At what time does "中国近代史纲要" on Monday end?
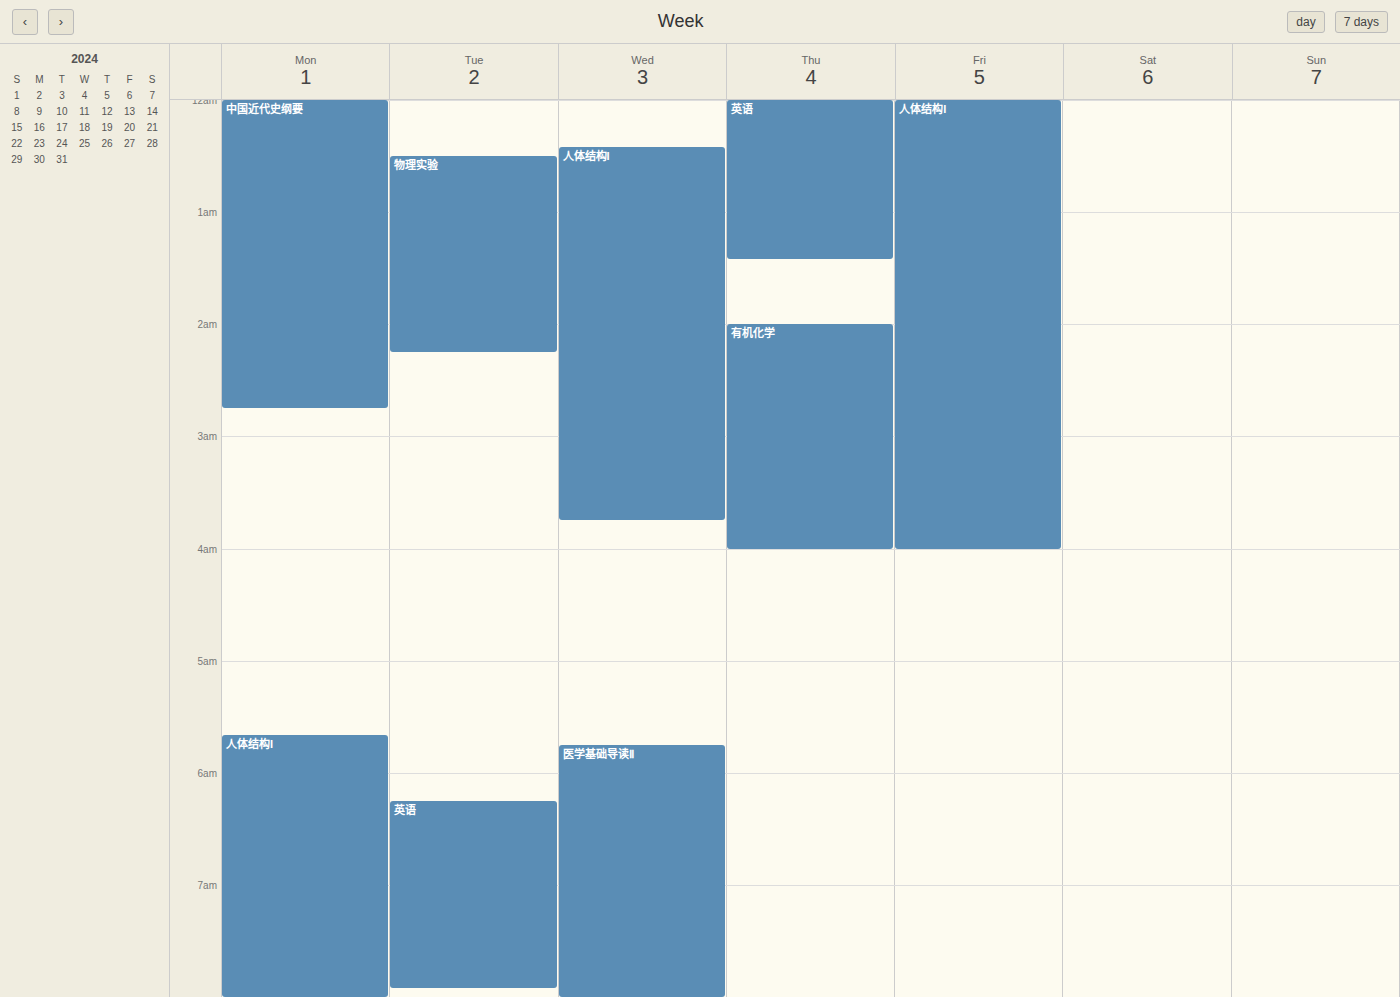
2:45 AM